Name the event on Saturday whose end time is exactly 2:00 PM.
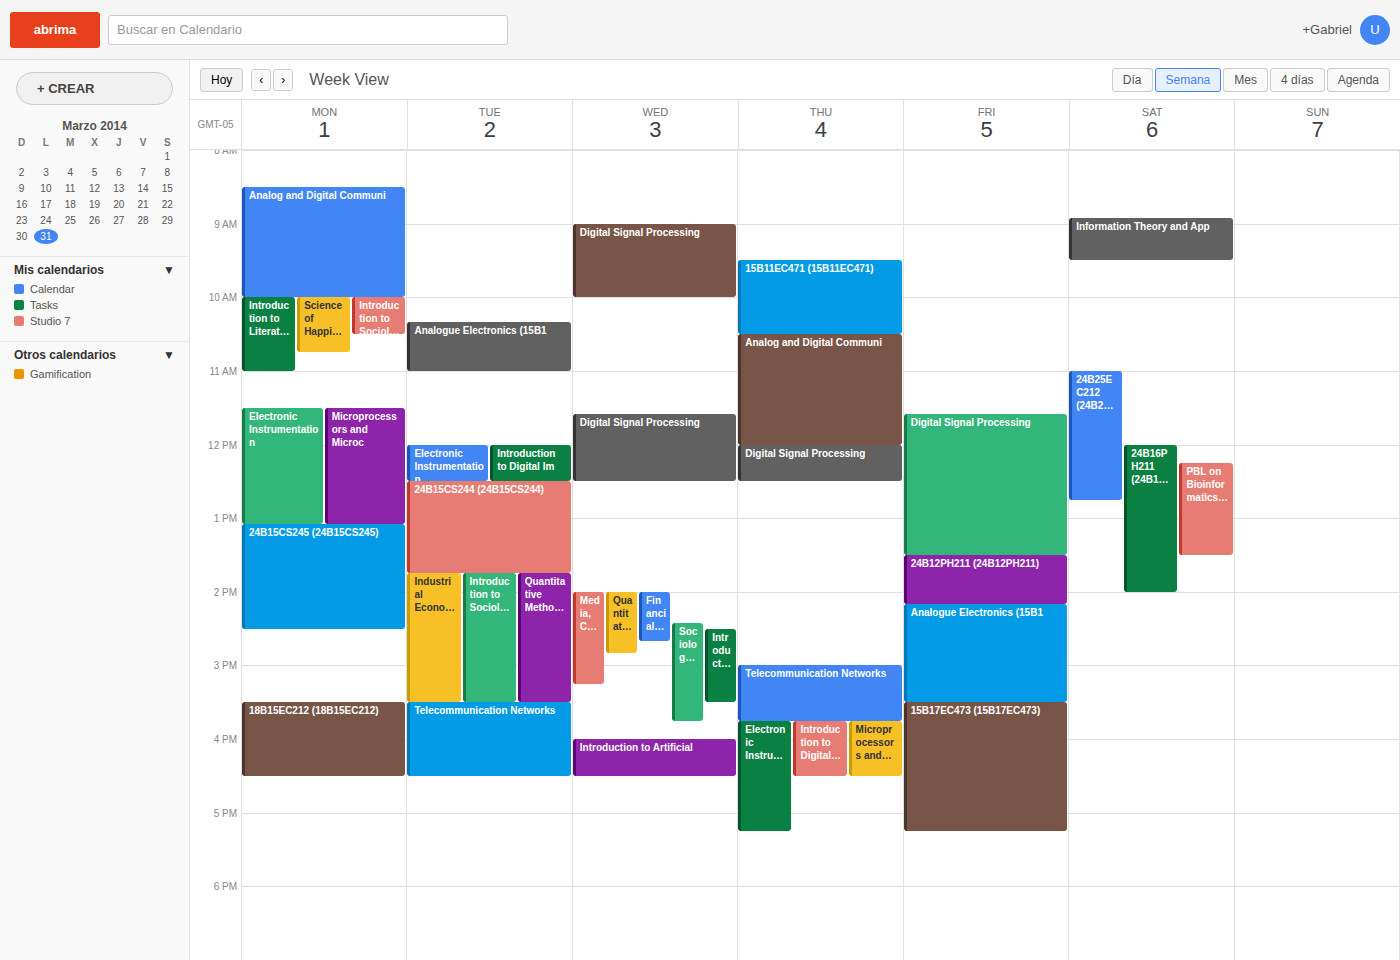
"24B16PH211 (24B16PH211)"